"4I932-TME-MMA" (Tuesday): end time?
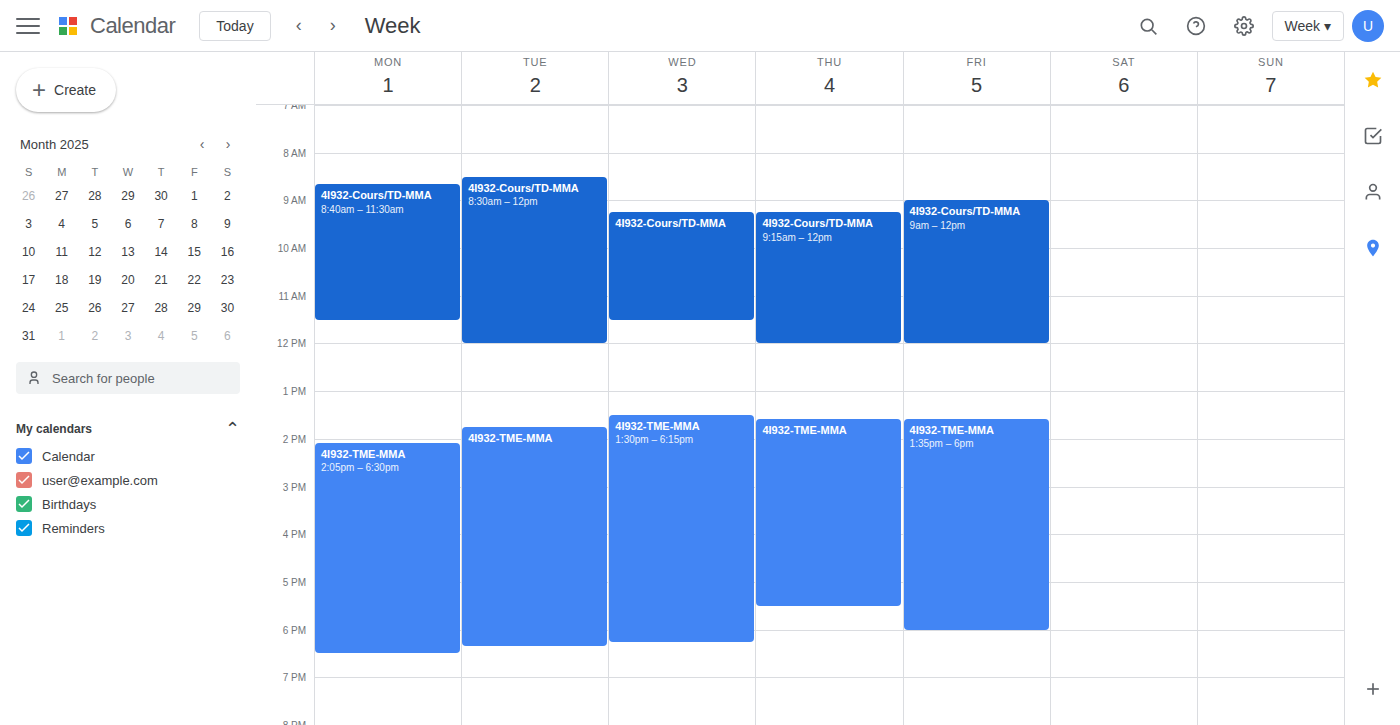
6:20 PM